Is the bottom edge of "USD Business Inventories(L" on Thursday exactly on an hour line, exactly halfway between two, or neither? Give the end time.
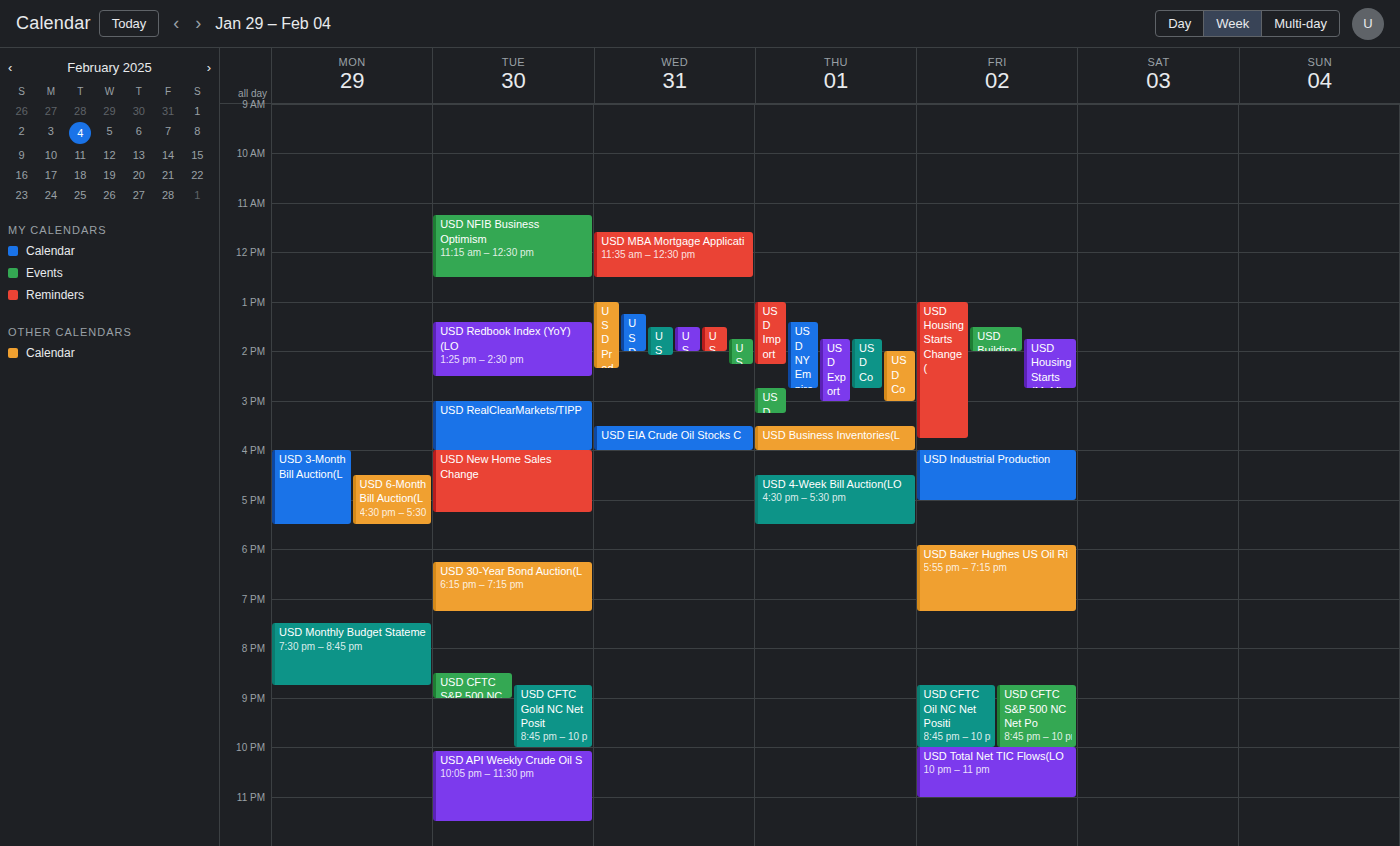
16:00 -- exactly on the 16:00 line.